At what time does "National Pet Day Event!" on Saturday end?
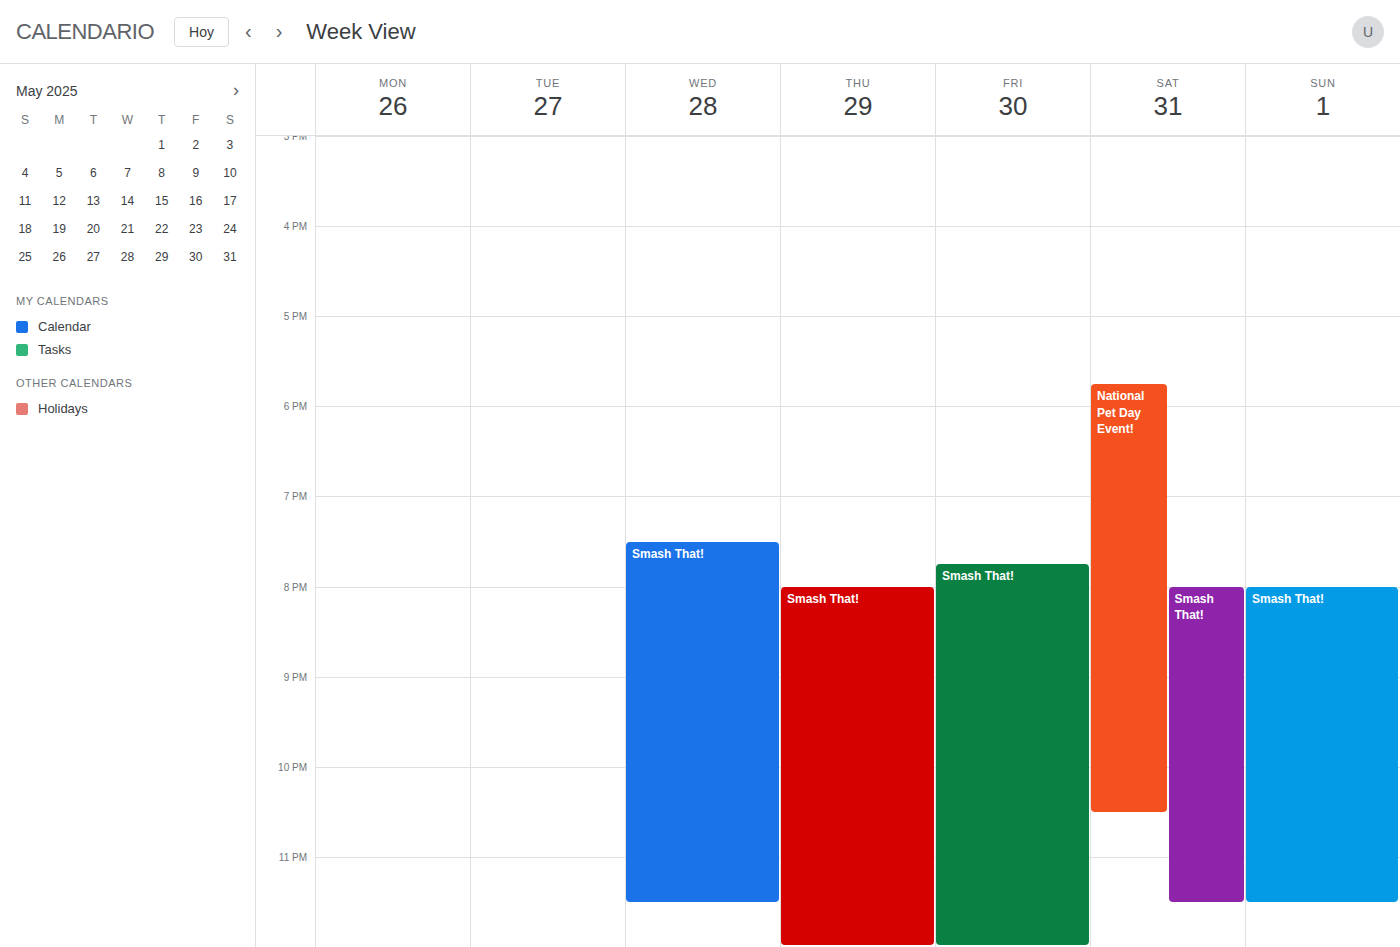
10:30 PM